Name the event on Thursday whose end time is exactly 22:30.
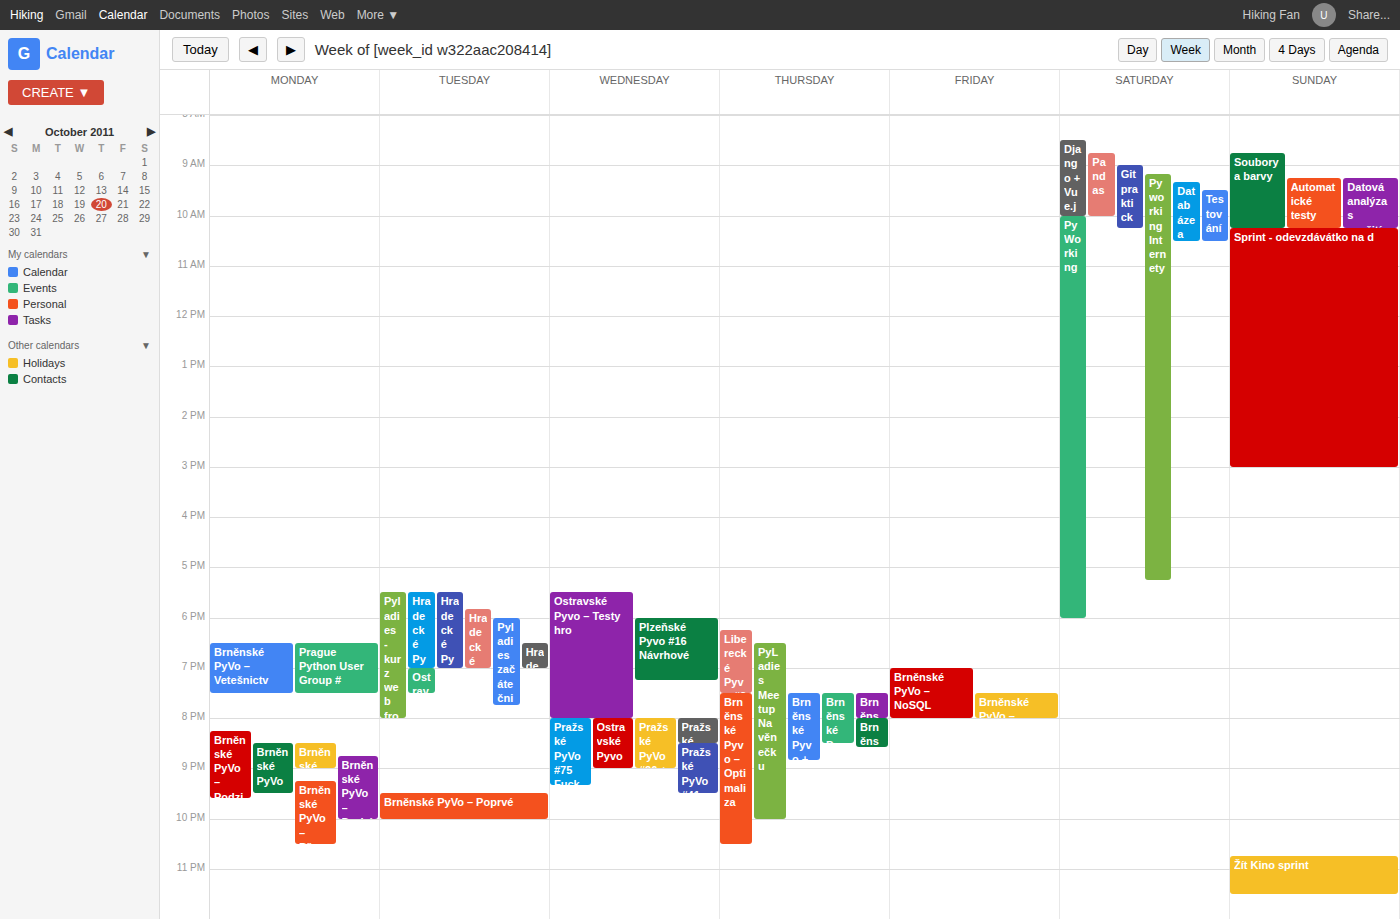
"Brněnské Pyvo – Optimaliza"